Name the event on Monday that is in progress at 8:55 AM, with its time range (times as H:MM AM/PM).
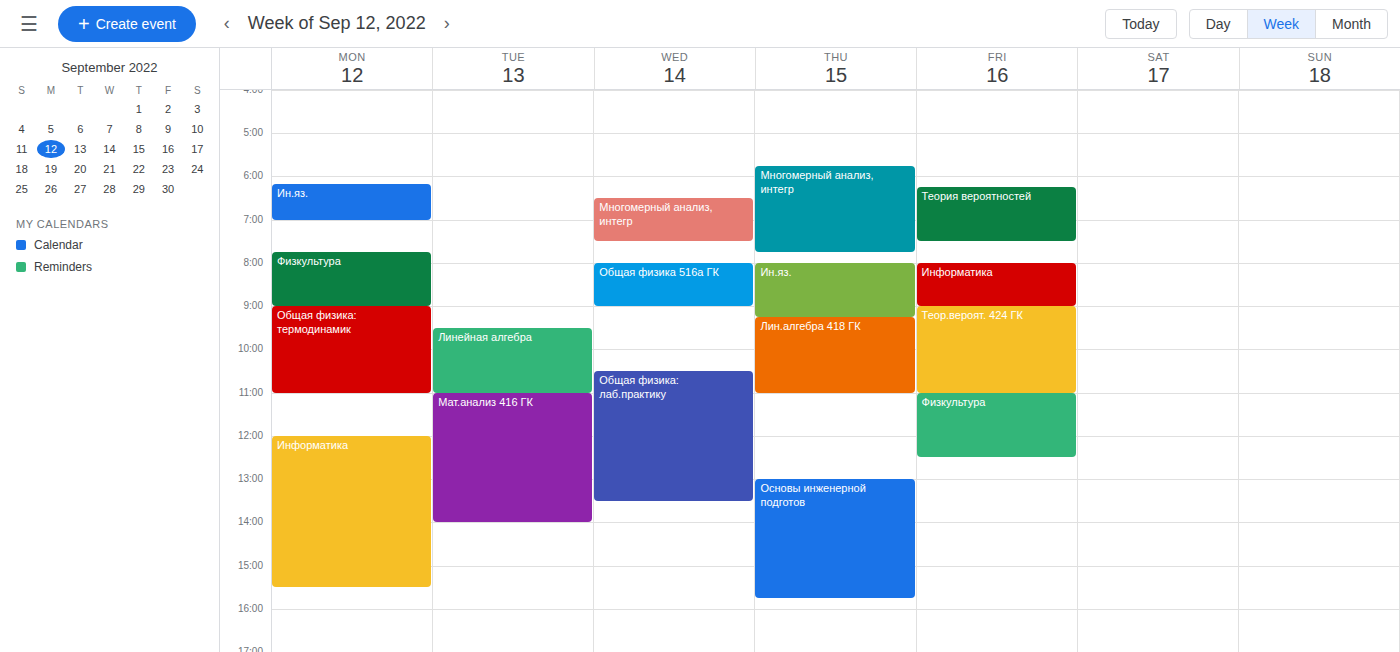
"Физкультура", 7:45 AM to 9:00 AM